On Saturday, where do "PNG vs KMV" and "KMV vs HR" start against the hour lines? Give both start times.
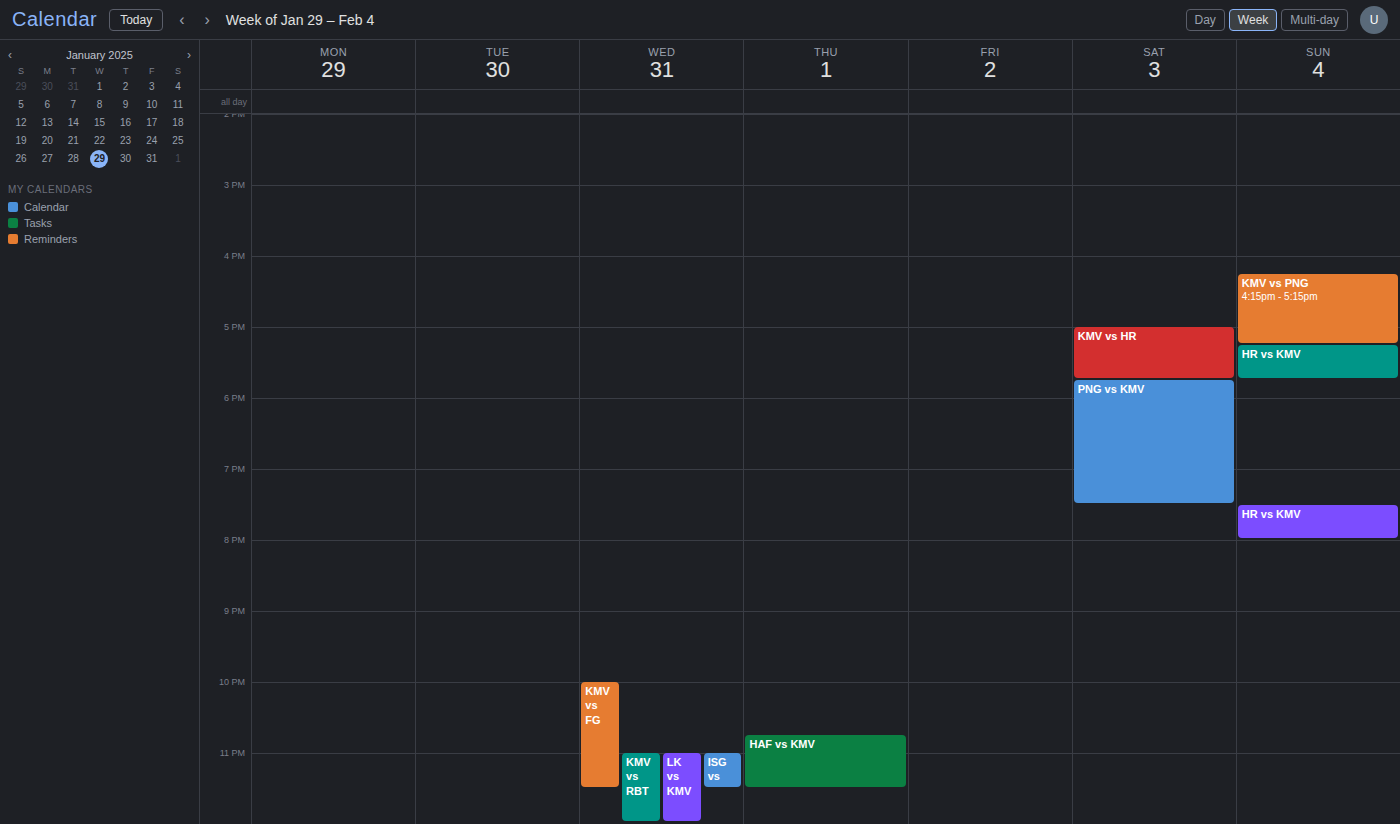
"PNG vs KMV": 5:45 PM, neither: three quarters of the way from the 5 PM line to the 6 PM line. "KMV vs HR": 5:00 PM, exactly on the 5 PM line.